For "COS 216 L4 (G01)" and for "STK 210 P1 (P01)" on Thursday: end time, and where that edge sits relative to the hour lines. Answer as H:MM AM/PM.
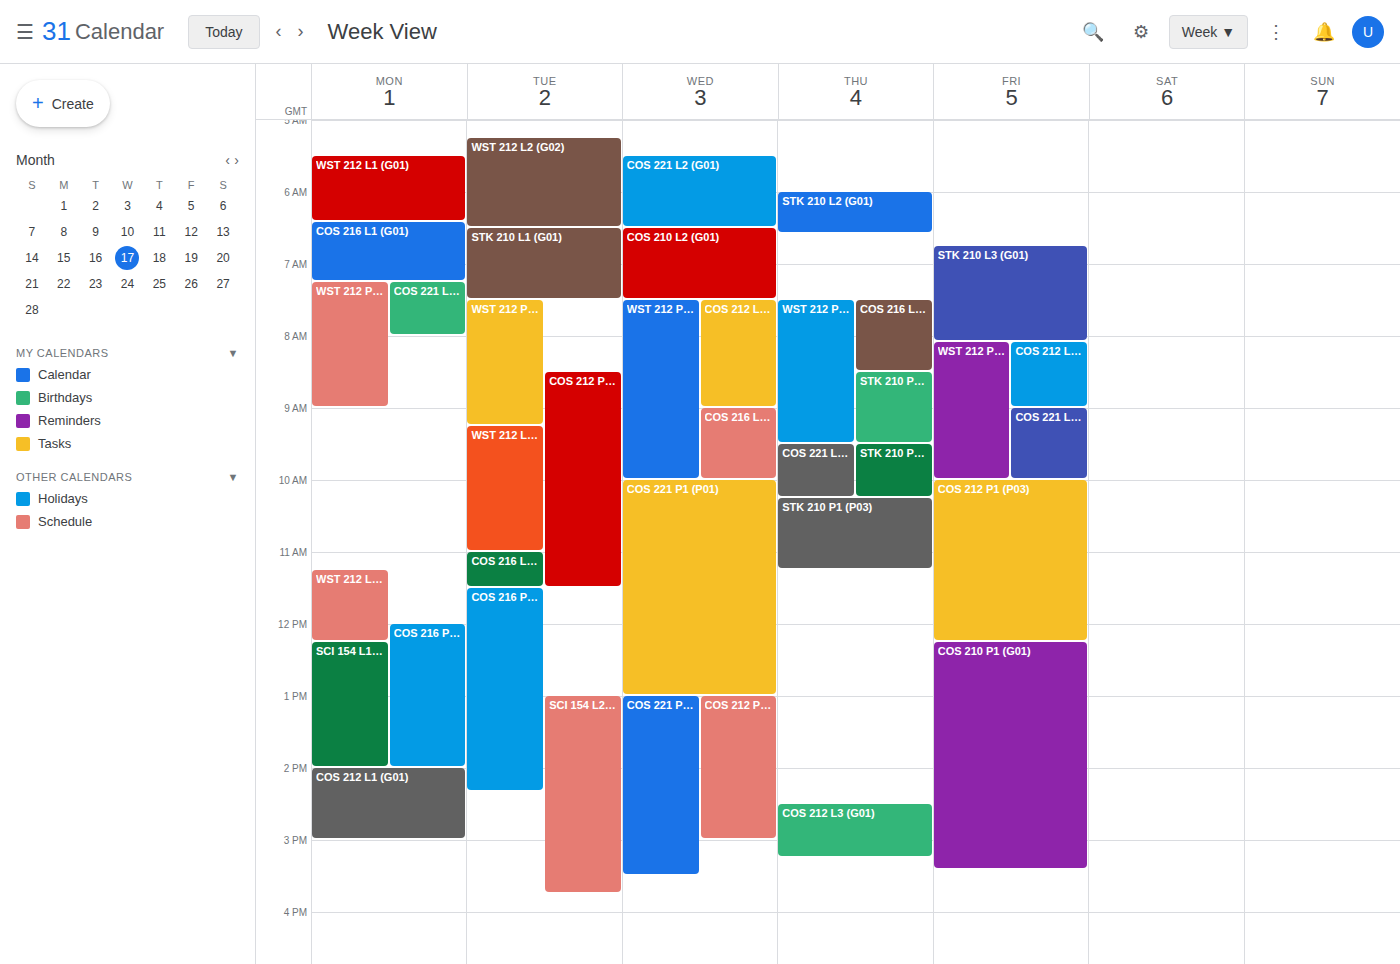
"COS 216 L4 (G01)": 8:30 AM, halfway between the 8 AM and 9 AM lines. "STK 210 P1 (P01)": 9:30 AM, halfway between the 9 AM and 10 AM lines.